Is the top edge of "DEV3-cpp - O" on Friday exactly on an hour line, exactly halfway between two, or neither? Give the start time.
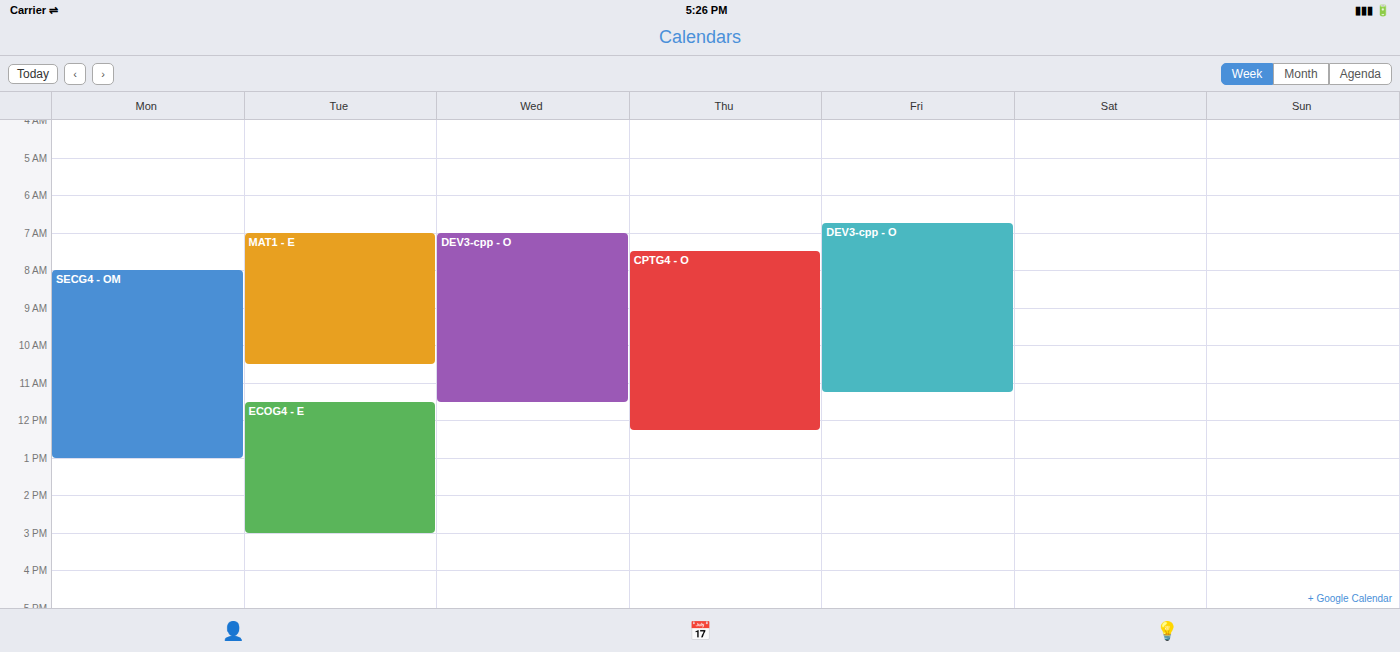
6:45 AM -- neither: three quarters of the way from the 6 AM line to the 7 AM line.